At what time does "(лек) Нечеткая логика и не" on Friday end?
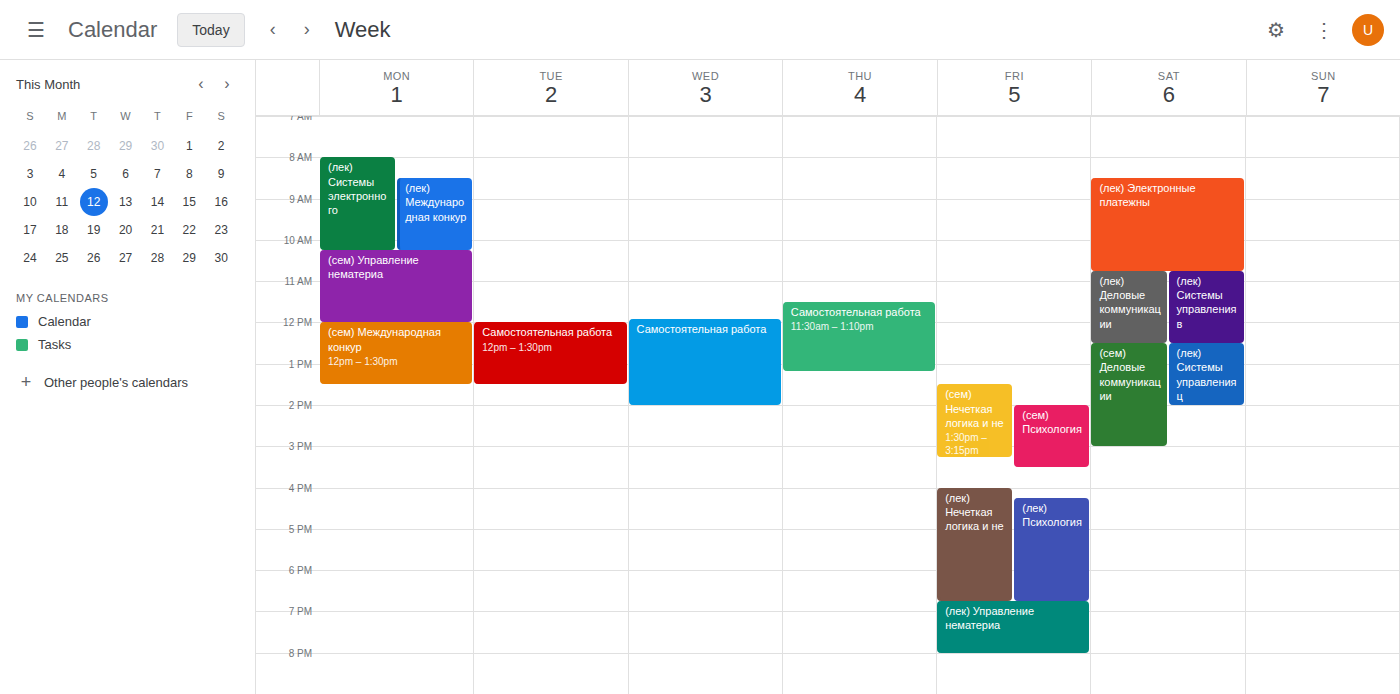
6:45 PM